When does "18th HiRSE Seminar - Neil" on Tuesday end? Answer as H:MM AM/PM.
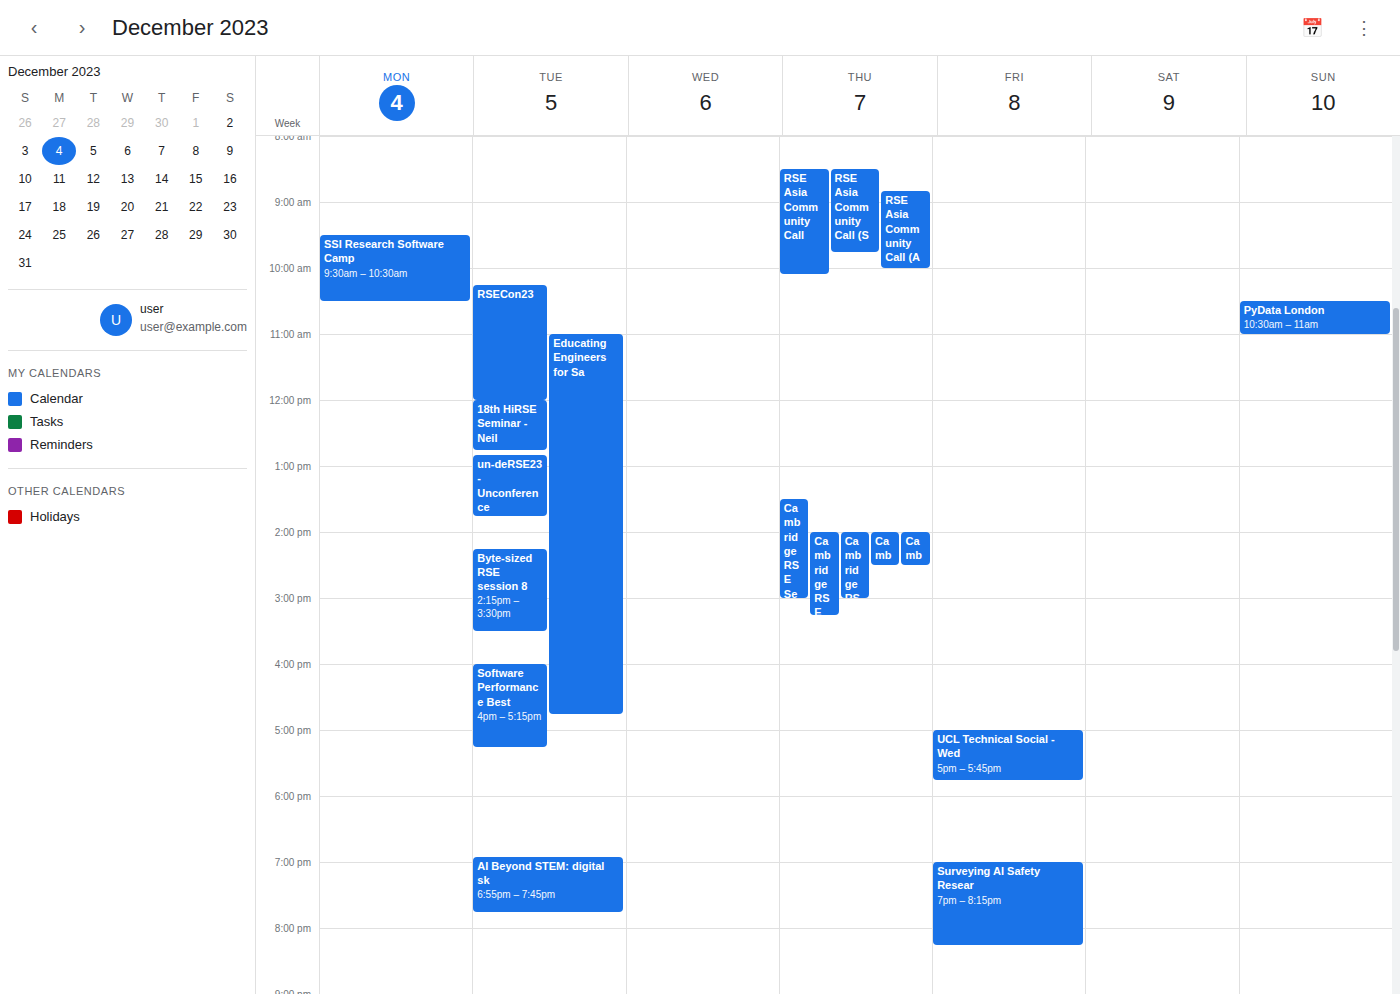
12:45 PM